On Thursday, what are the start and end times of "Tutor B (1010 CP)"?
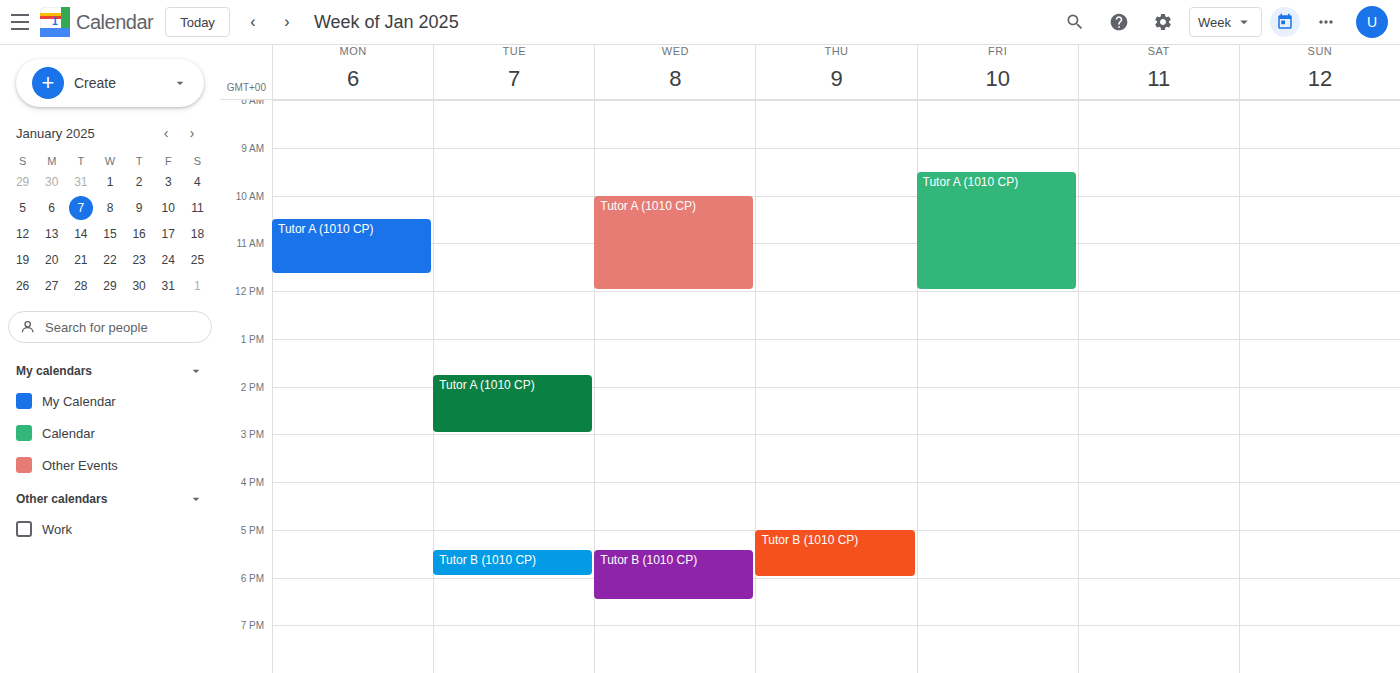
17:00 to 18:00